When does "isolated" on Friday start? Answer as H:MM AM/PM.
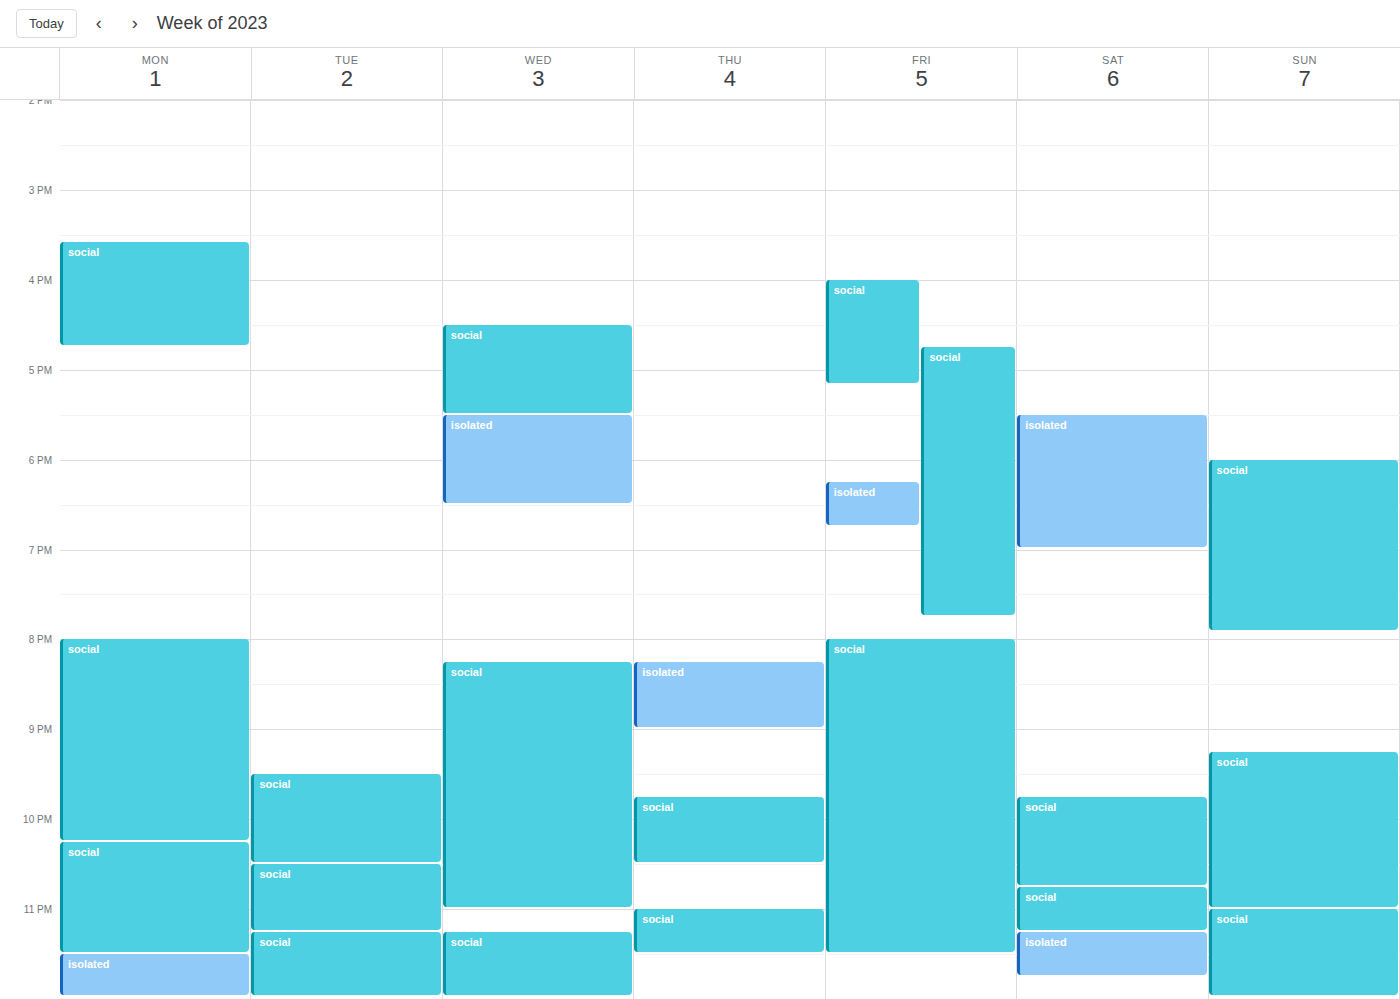
6:15 PM